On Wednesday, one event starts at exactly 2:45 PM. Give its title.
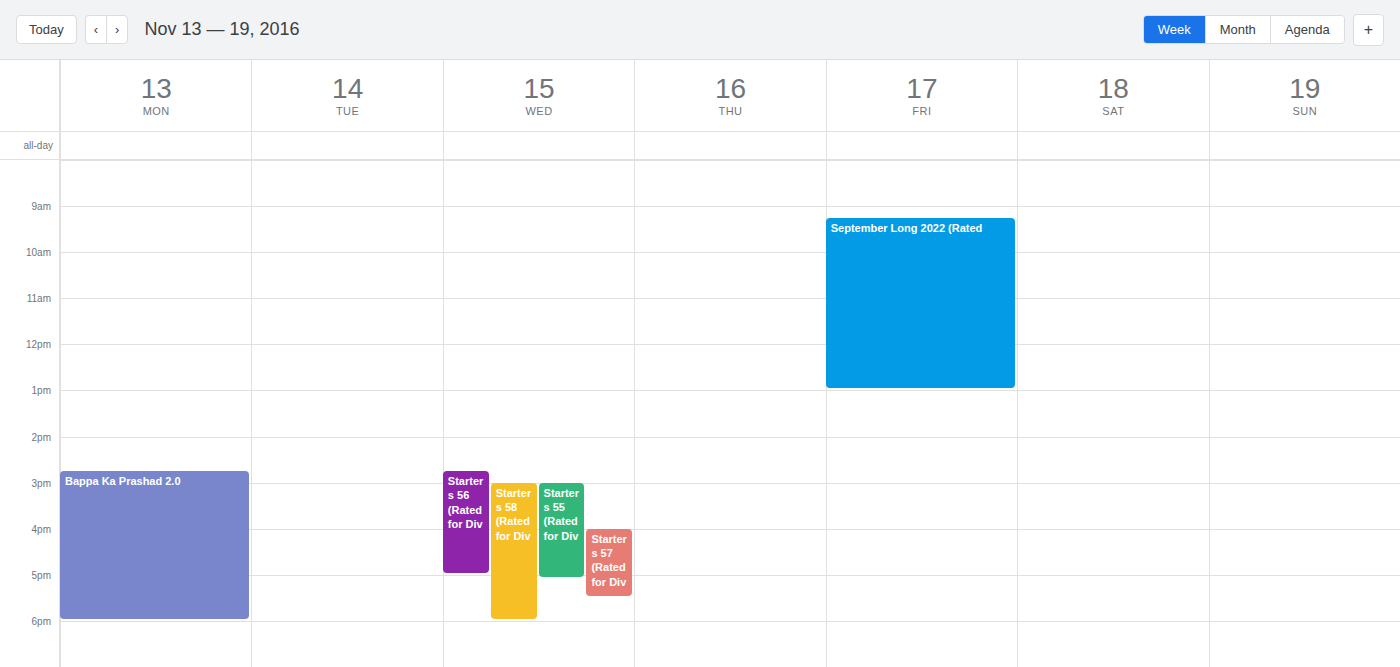
"Starters 56 (Rated for Div"